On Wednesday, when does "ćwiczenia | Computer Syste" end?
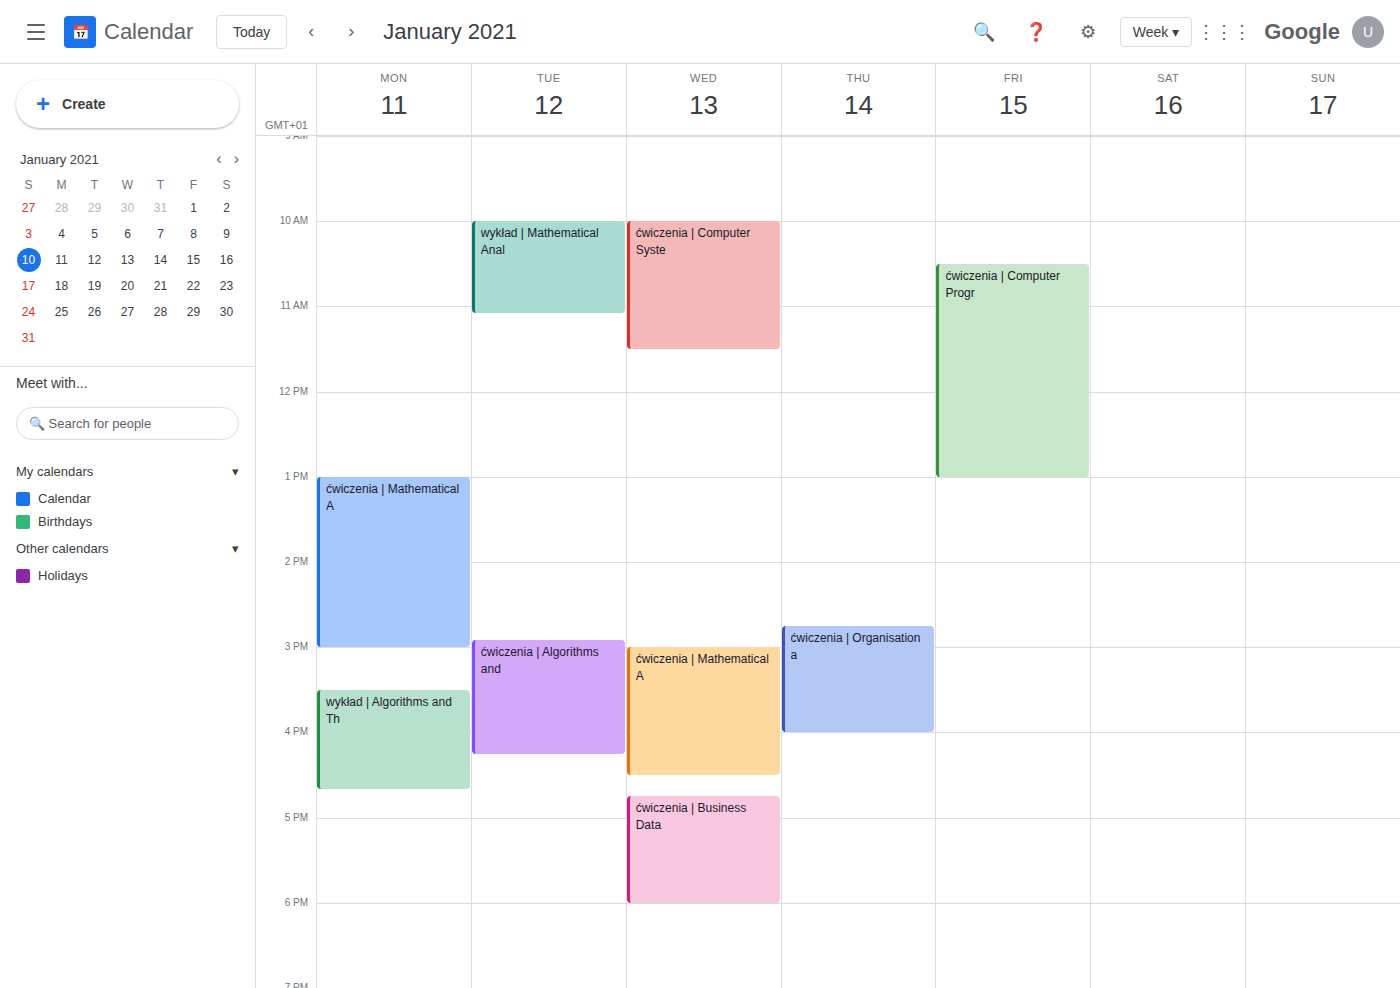
11:30 AM